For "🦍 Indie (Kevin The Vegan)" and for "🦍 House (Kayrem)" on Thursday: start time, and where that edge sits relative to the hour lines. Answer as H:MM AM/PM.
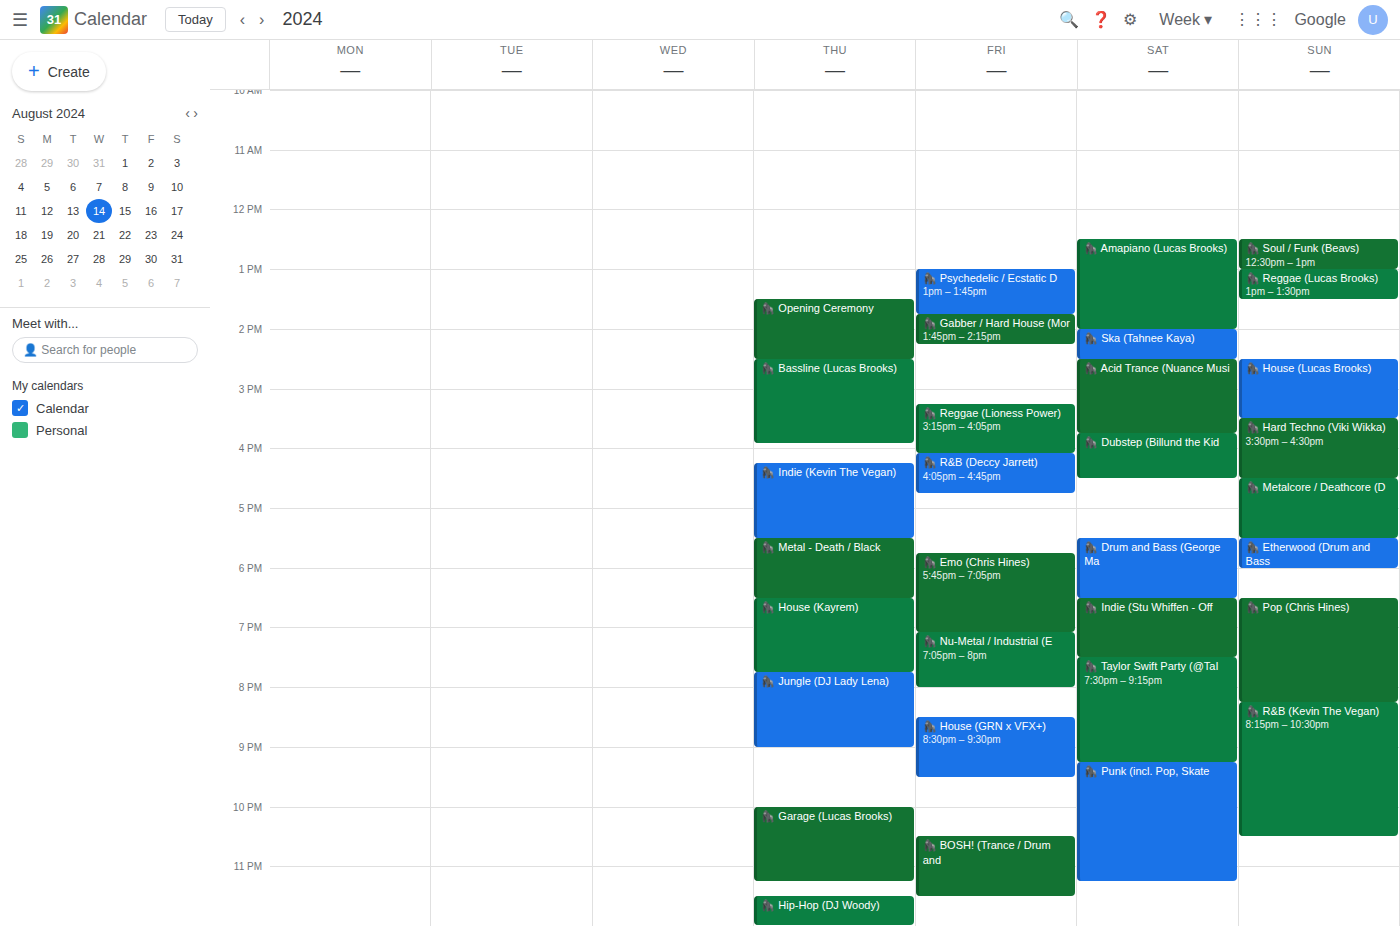
"🦍 Indie (Kevin The Vegan)": 4:15 PM, neither: a quarter of the way from the 4 PM line to the 5 PM line. "🦍 House (Kayrem)": 6:30 PM, halfway between the 6 PM and 7 PM lines.